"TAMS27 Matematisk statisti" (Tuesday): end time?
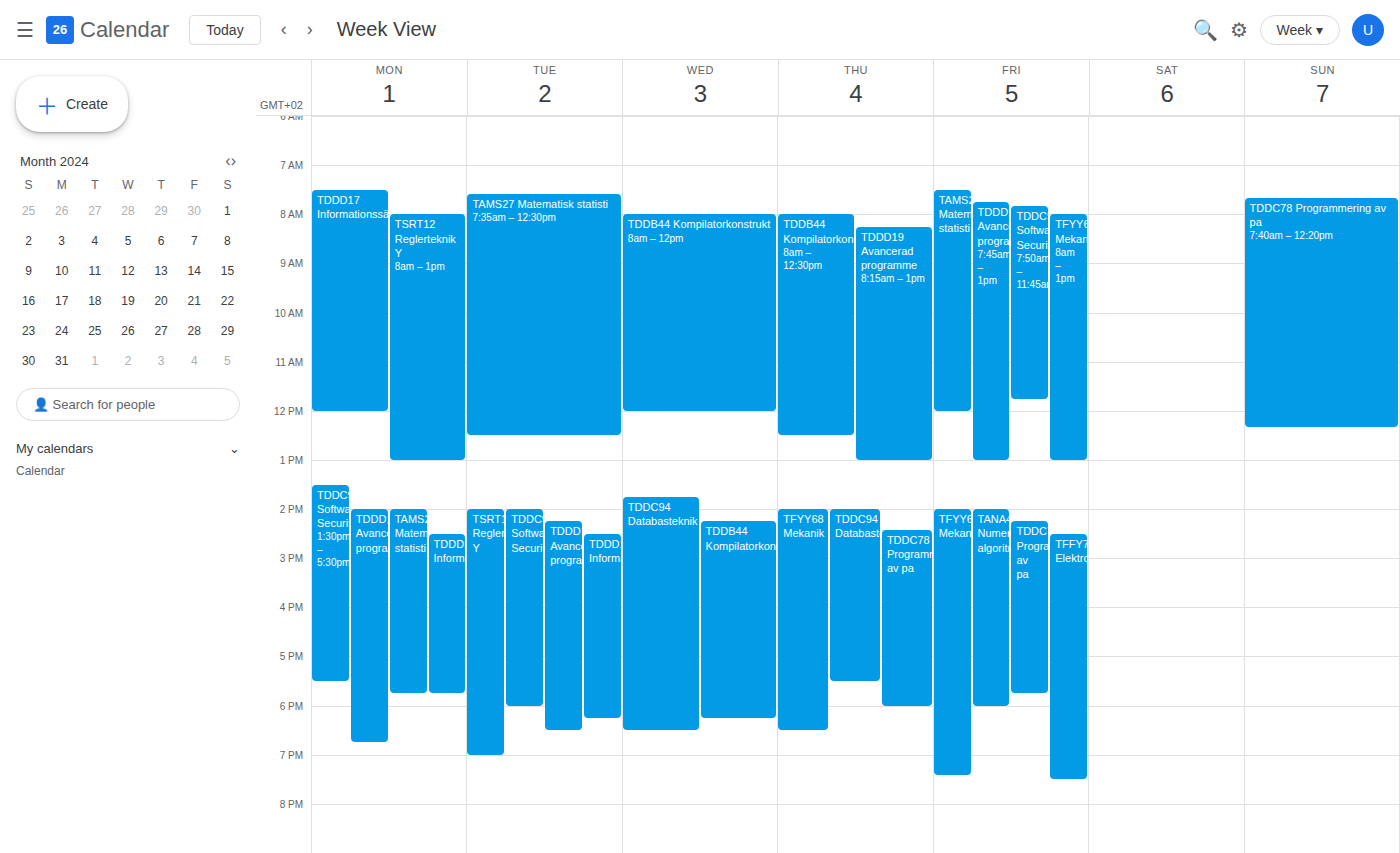
12:30 PM